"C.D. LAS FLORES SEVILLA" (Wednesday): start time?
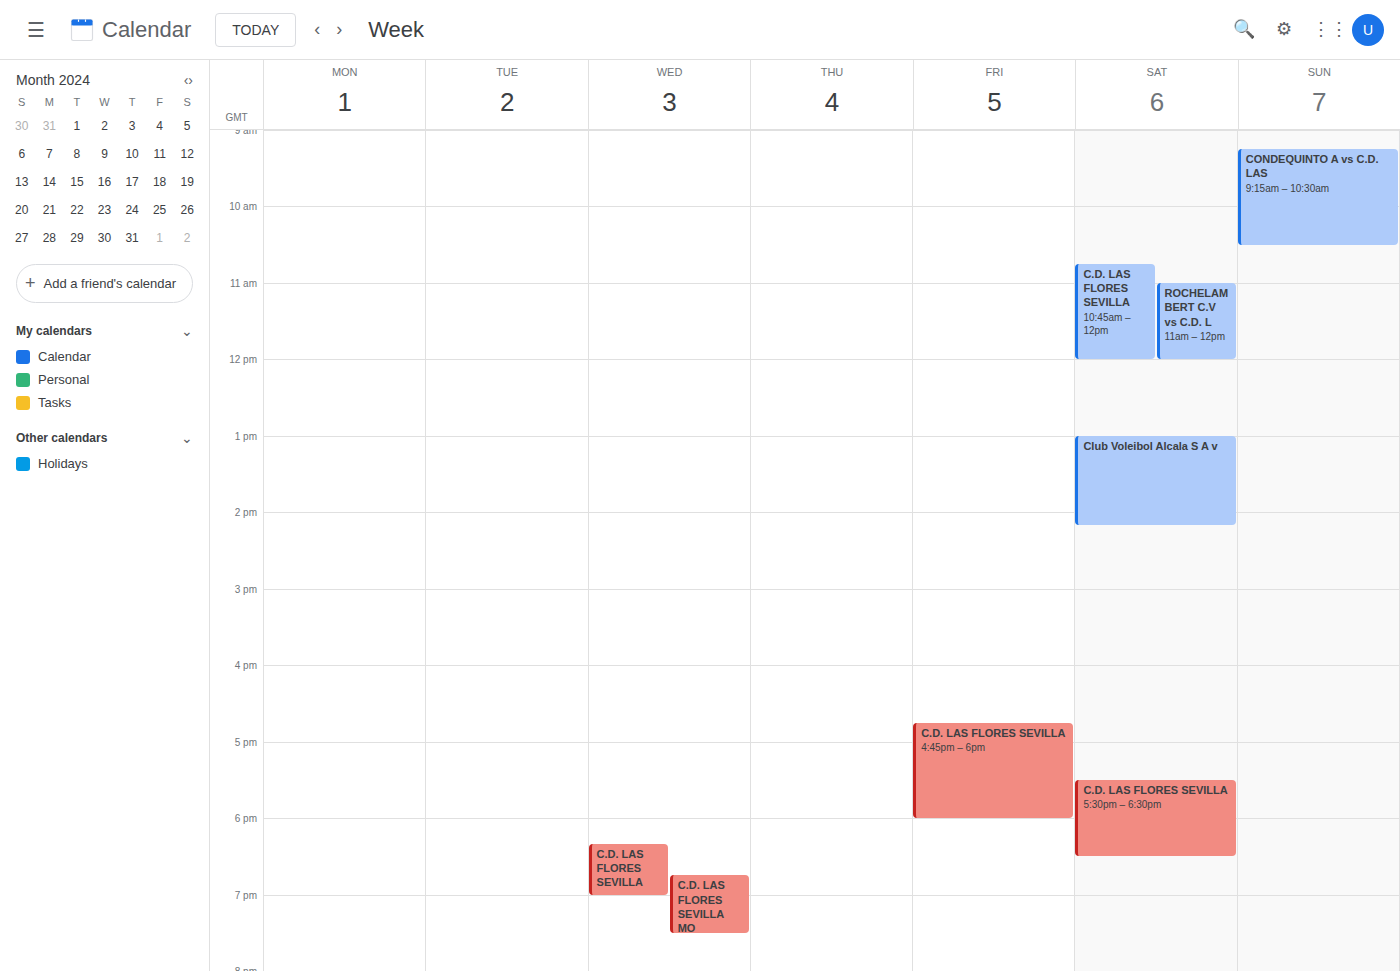
6:20 PM